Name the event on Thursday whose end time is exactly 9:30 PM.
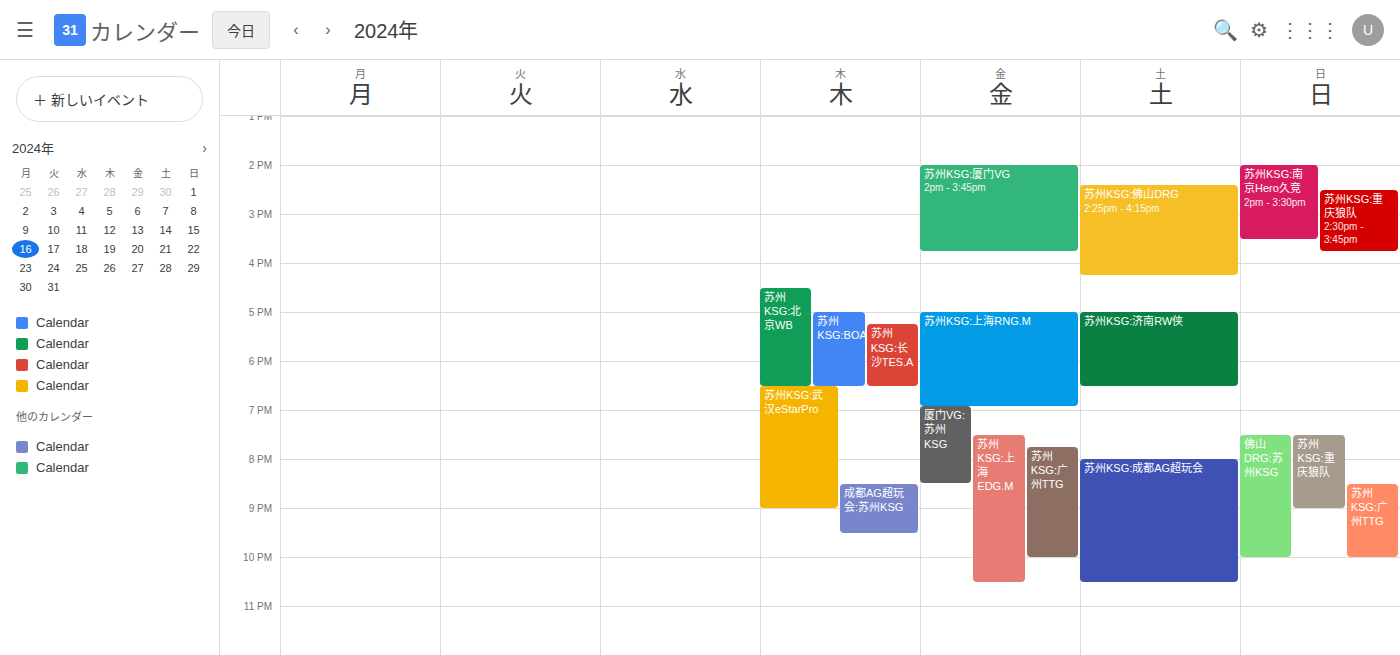
"成都AG超玩会:苏州KSG"